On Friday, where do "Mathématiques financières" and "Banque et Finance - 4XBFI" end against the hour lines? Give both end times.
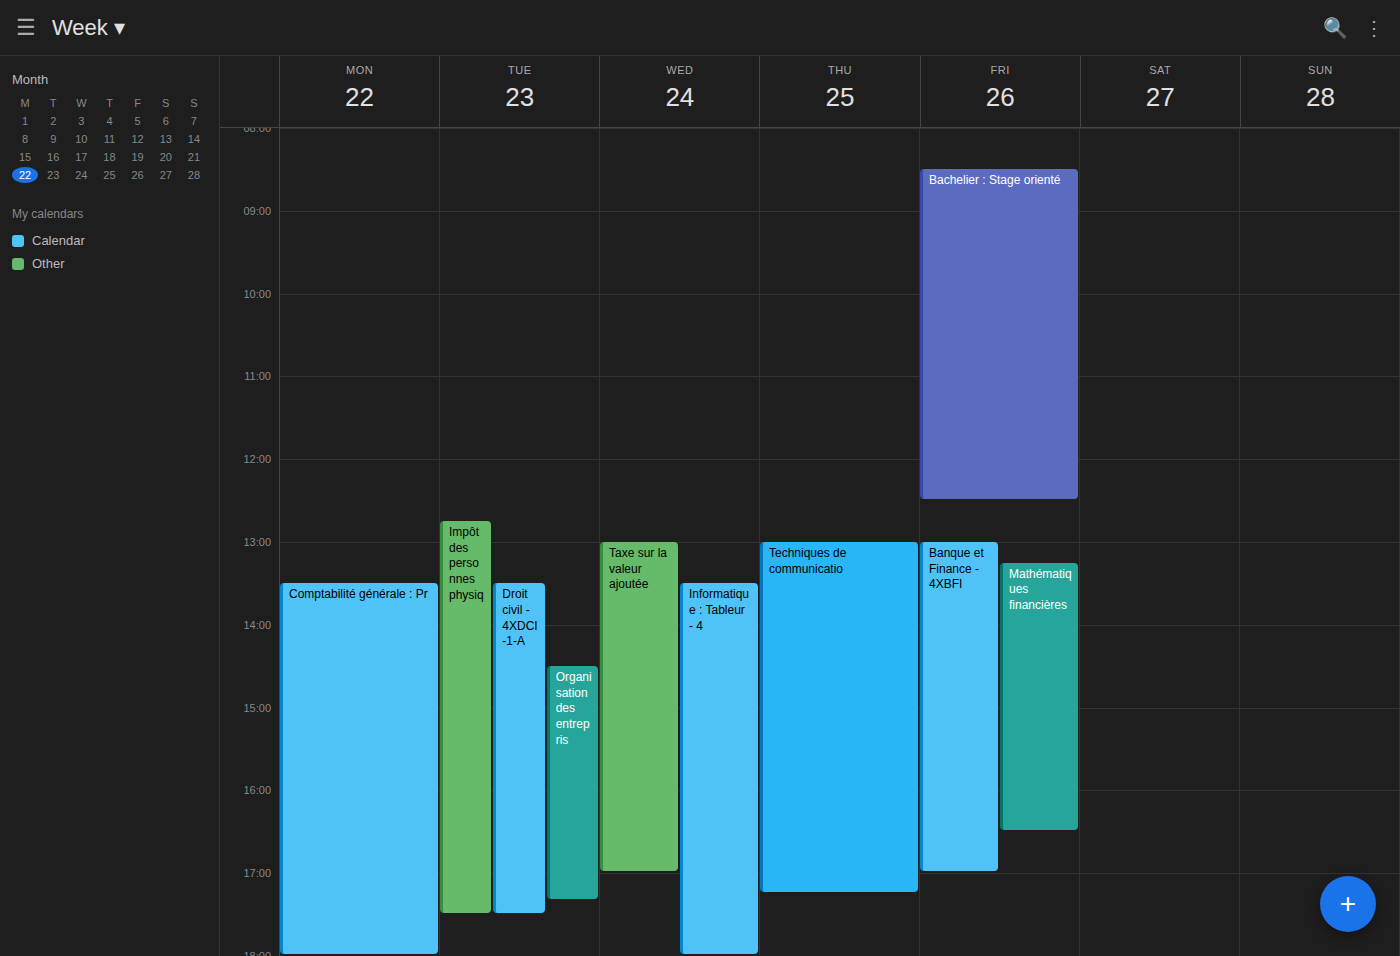
"Mathématiques financières": 4:30 PM, halfway between the 4 PM and 5 PM lines. "Banque et Finance - 4XBFI": 5:00 PM, exactly on the 5 PM line.